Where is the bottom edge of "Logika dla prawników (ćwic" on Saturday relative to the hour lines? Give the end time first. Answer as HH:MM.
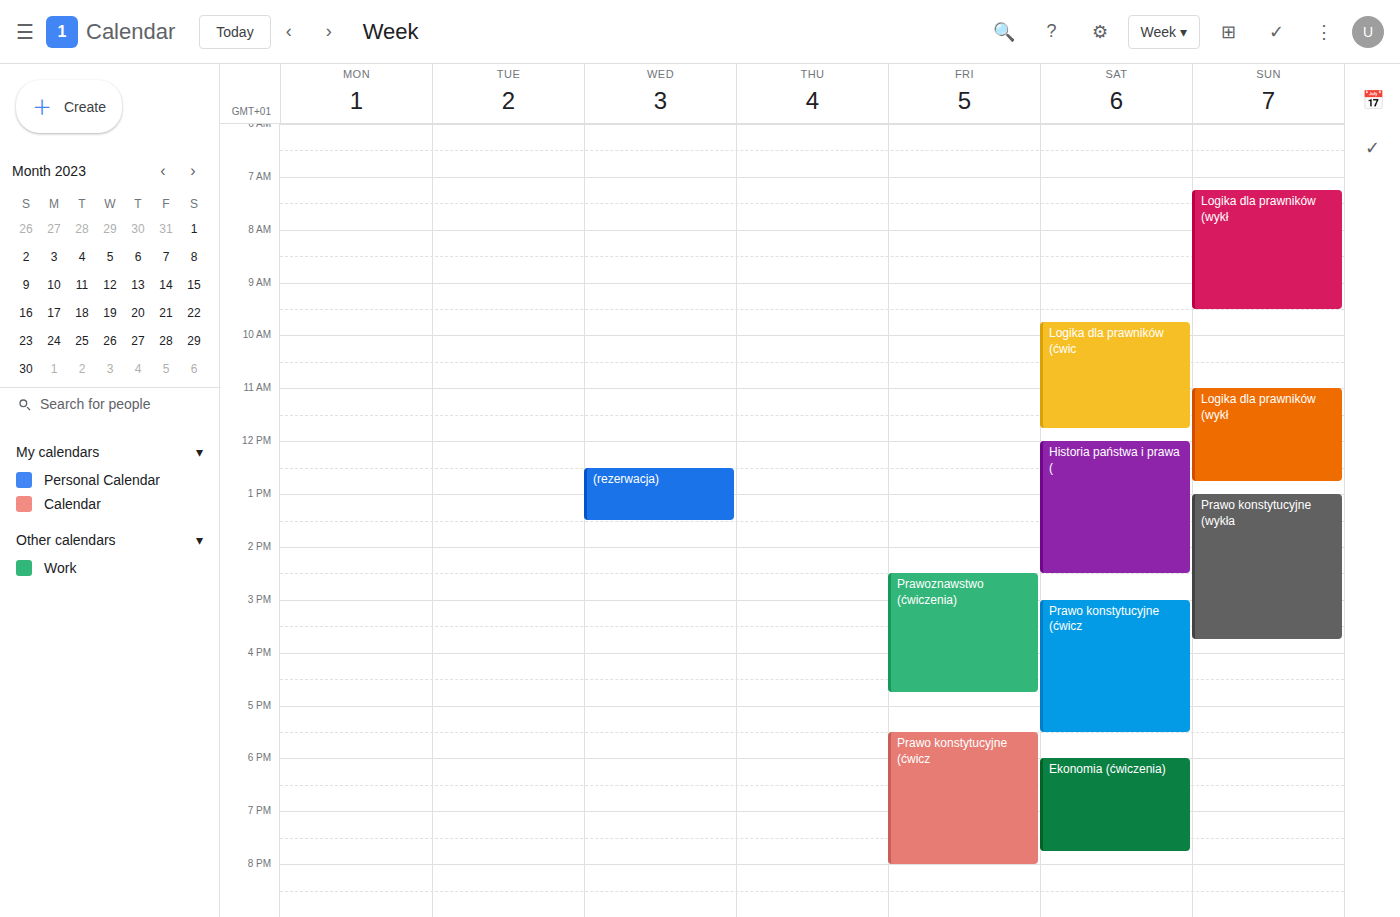
11:45 -- neither: three quarters of the way from the 11:00 line to the 12:00 line.